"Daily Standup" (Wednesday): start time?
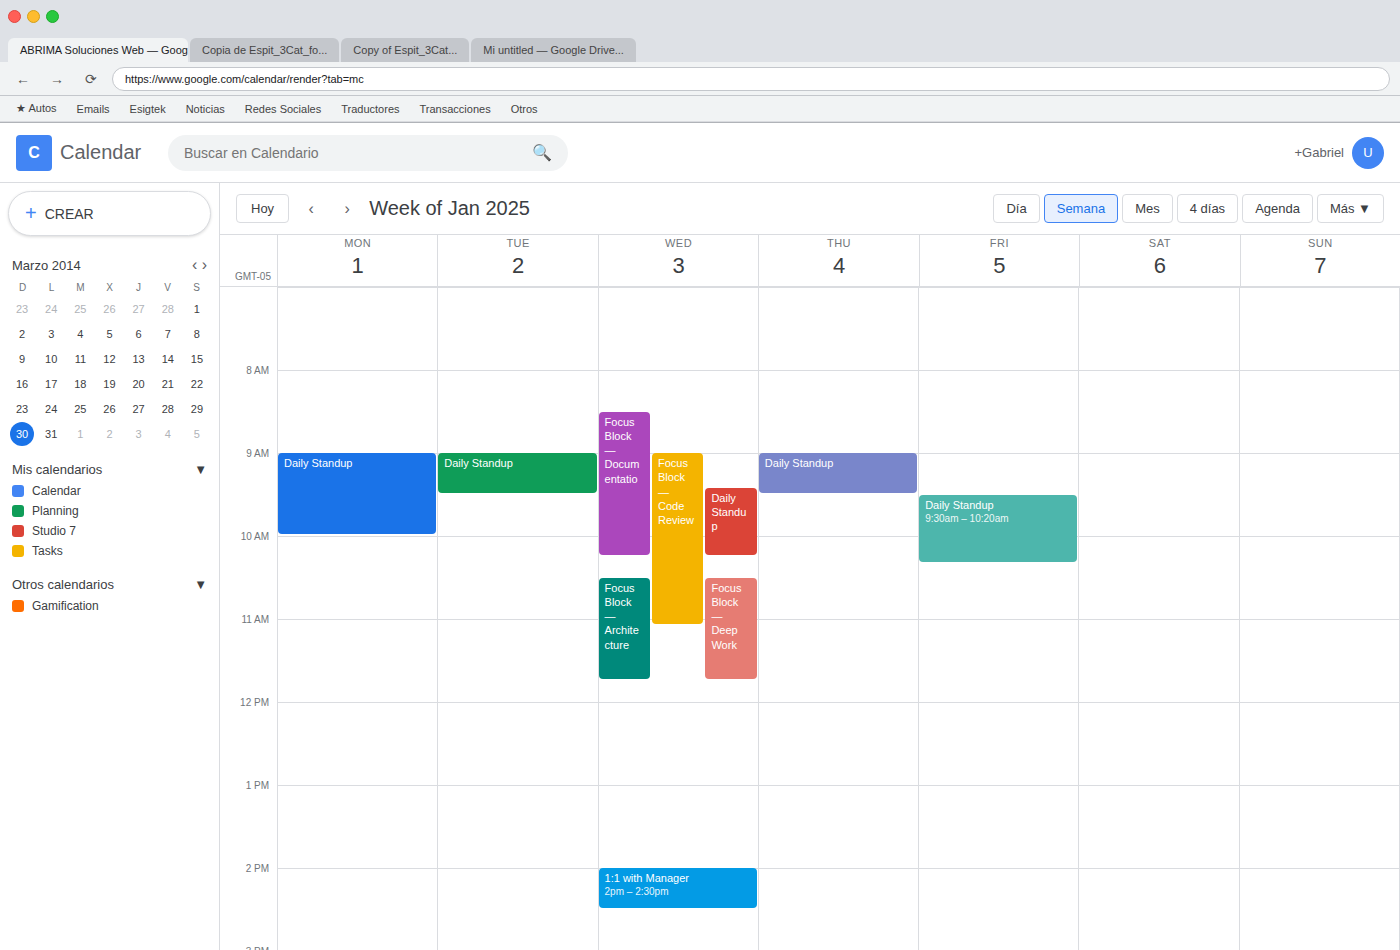
9:25 AM